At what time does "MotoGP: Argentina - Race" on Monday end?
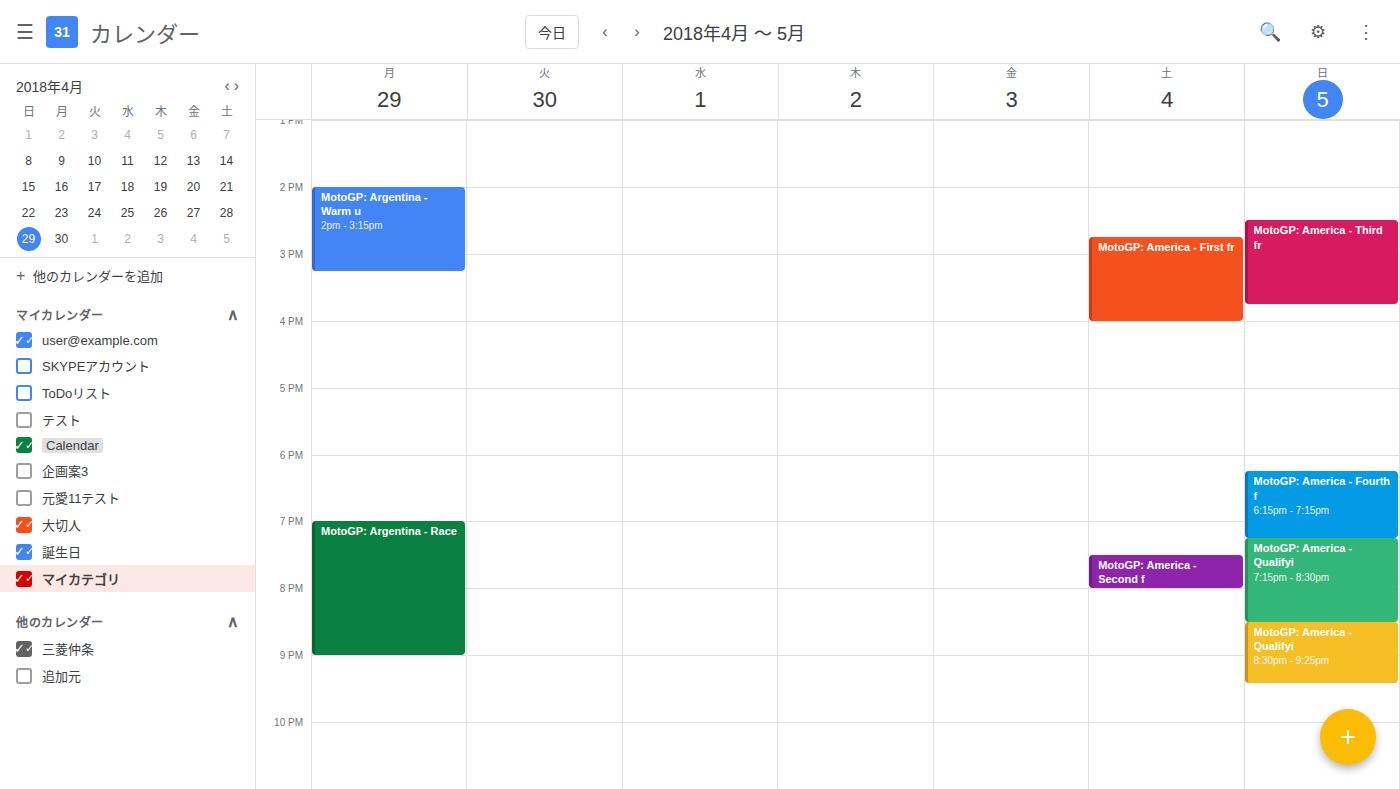
9:00 PM